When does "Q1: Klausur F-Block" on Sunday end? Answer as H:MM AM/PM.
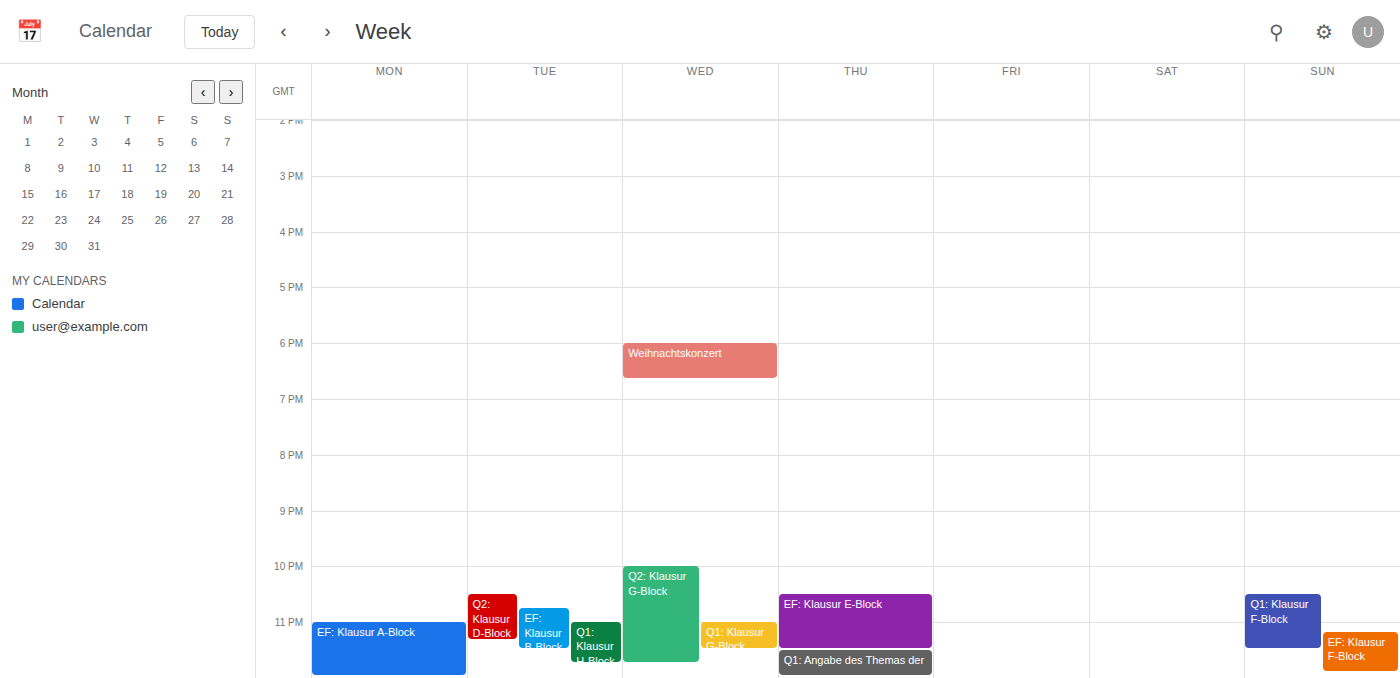
11:30 PM